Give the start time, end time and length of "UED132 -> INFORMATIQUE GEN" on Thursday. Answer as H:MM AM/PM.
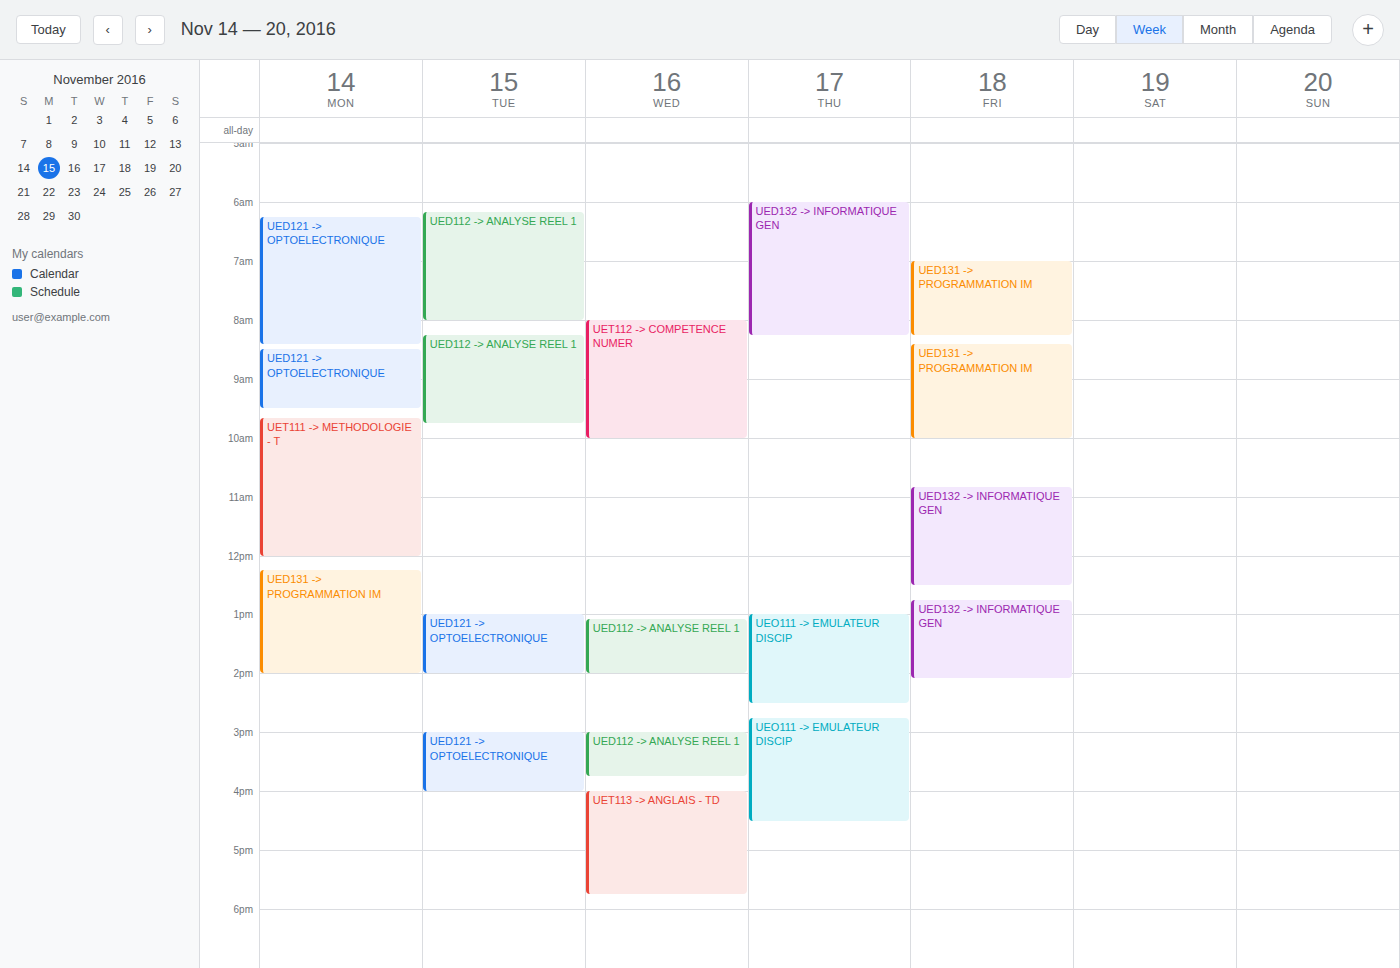
6:00 AM to 8:15 AM, 2 hours 15 minutes